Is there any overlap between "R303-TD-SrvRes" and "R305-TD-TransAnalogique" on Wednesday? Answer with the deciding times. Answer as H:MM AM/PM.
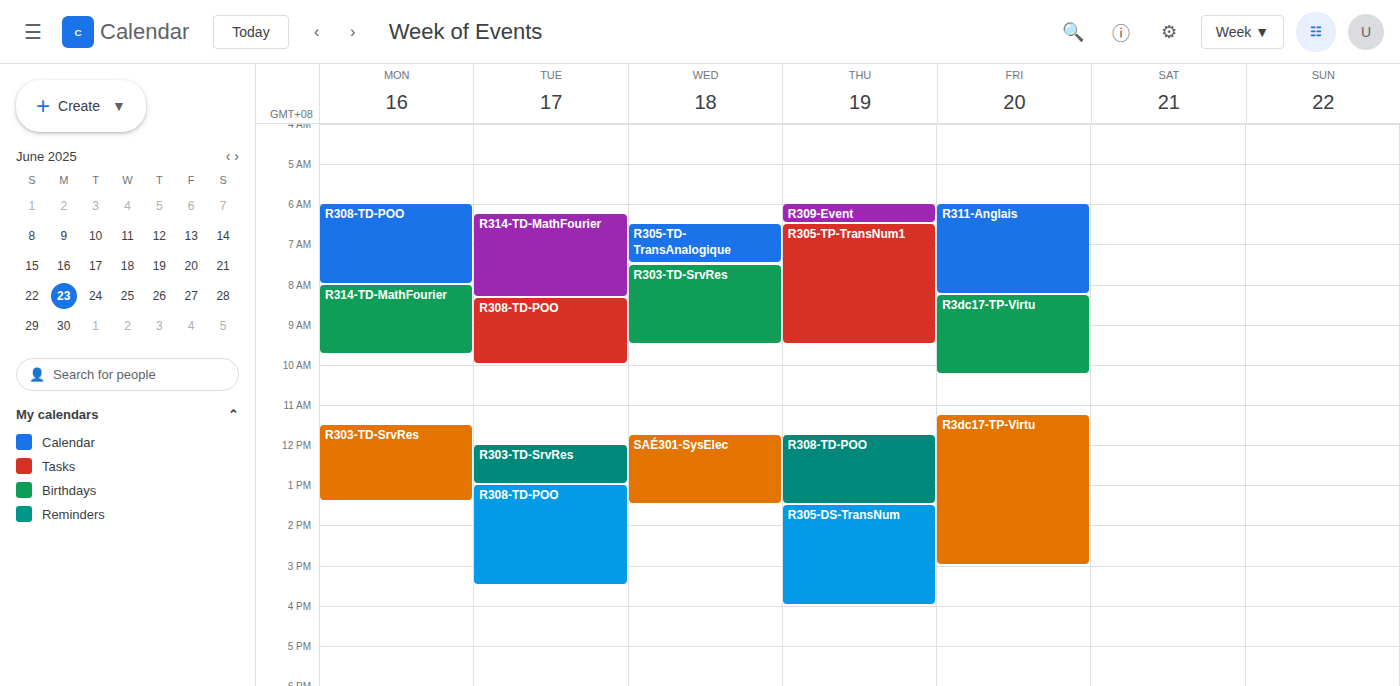
"R305-TD-TransAnalogique" ends at 7:30 AM, exactly when "R303-TD-SrvRes" starts -- they touch but do not overlap.